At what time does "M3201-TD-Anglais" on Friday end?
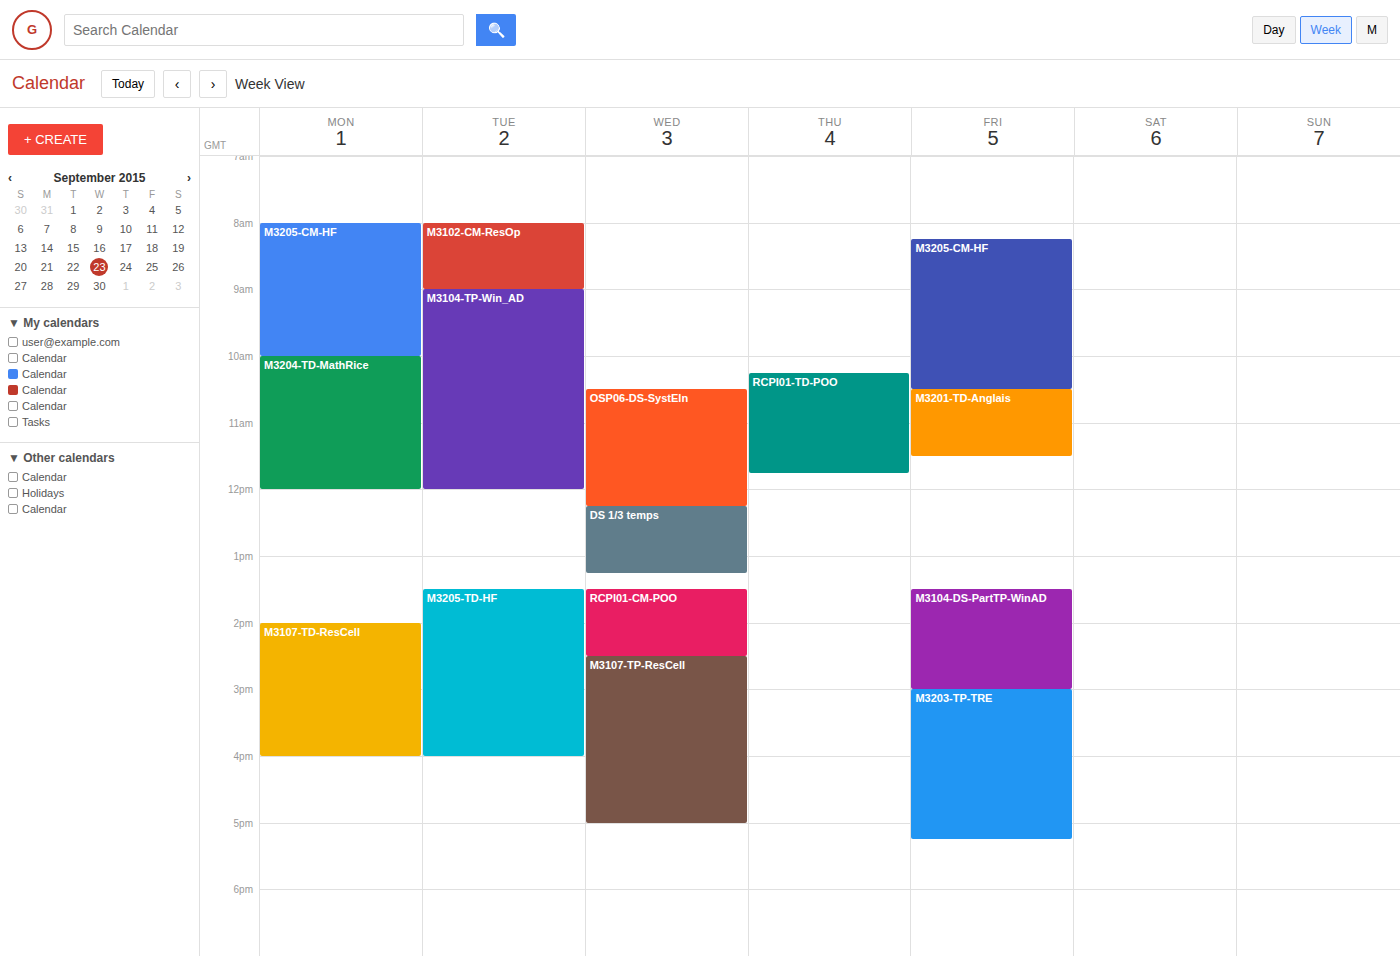
11:30 AM